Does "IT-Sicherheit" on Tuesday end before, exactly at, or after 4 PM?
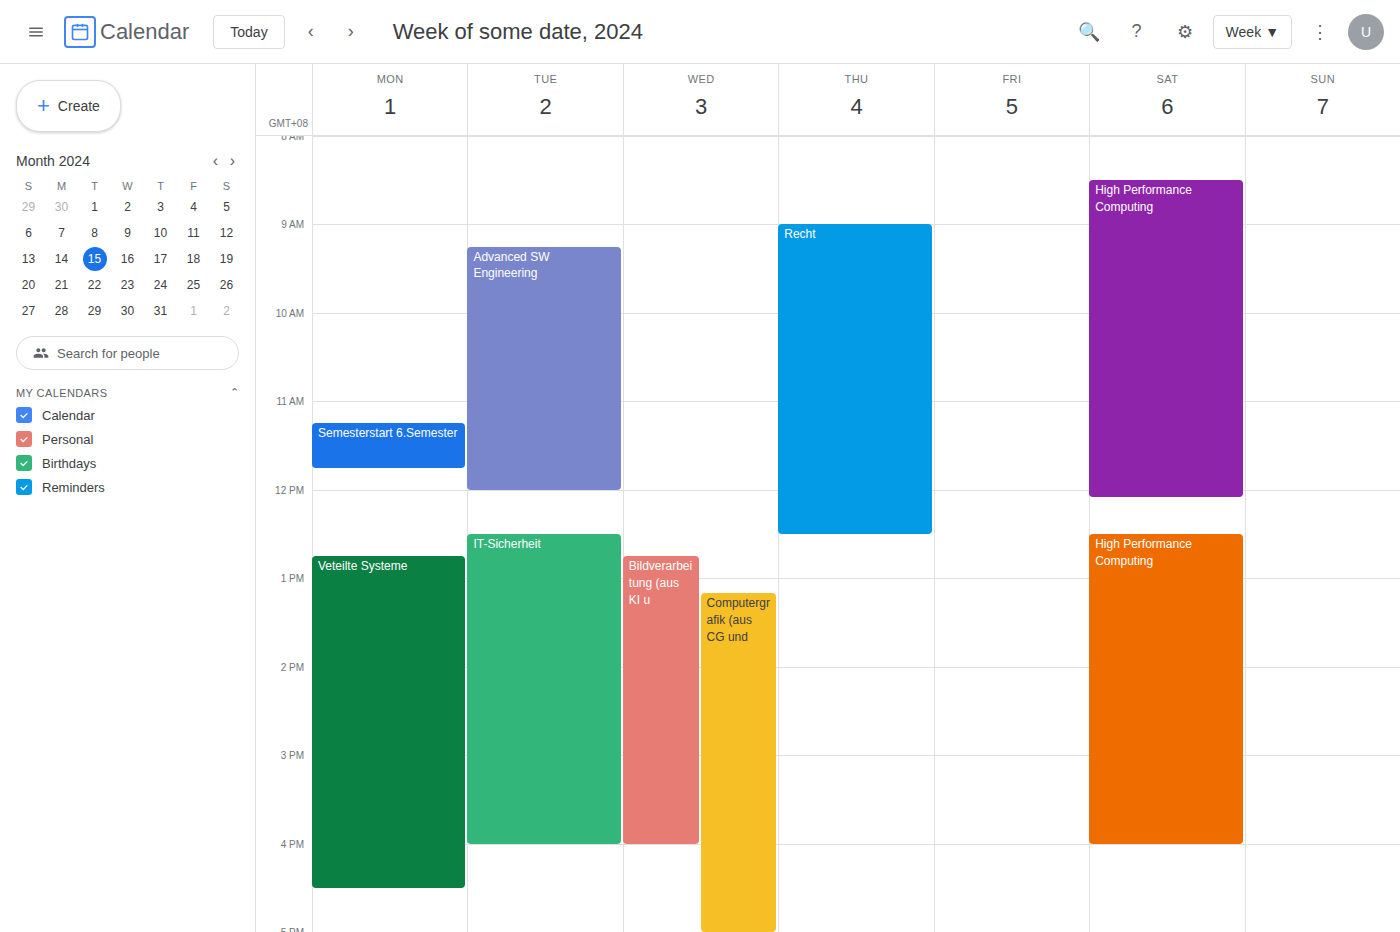
4:00 PM -- exactly at 4 PM, on the 4 PM line.